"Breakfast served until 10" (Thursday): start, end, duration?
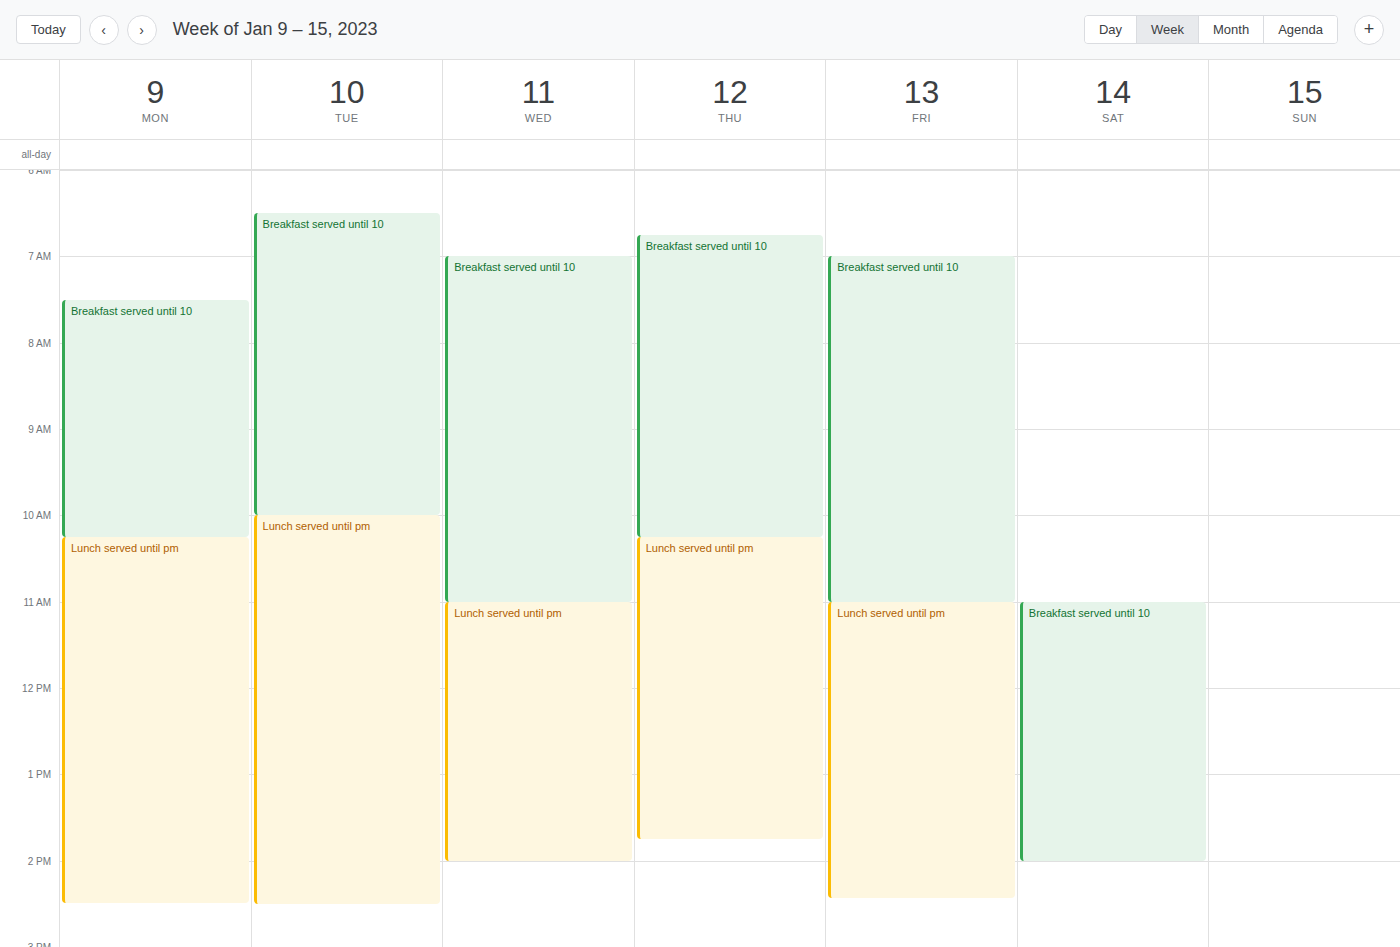
6:45 AM to 10:15 AM, 3 hours 30 minutes